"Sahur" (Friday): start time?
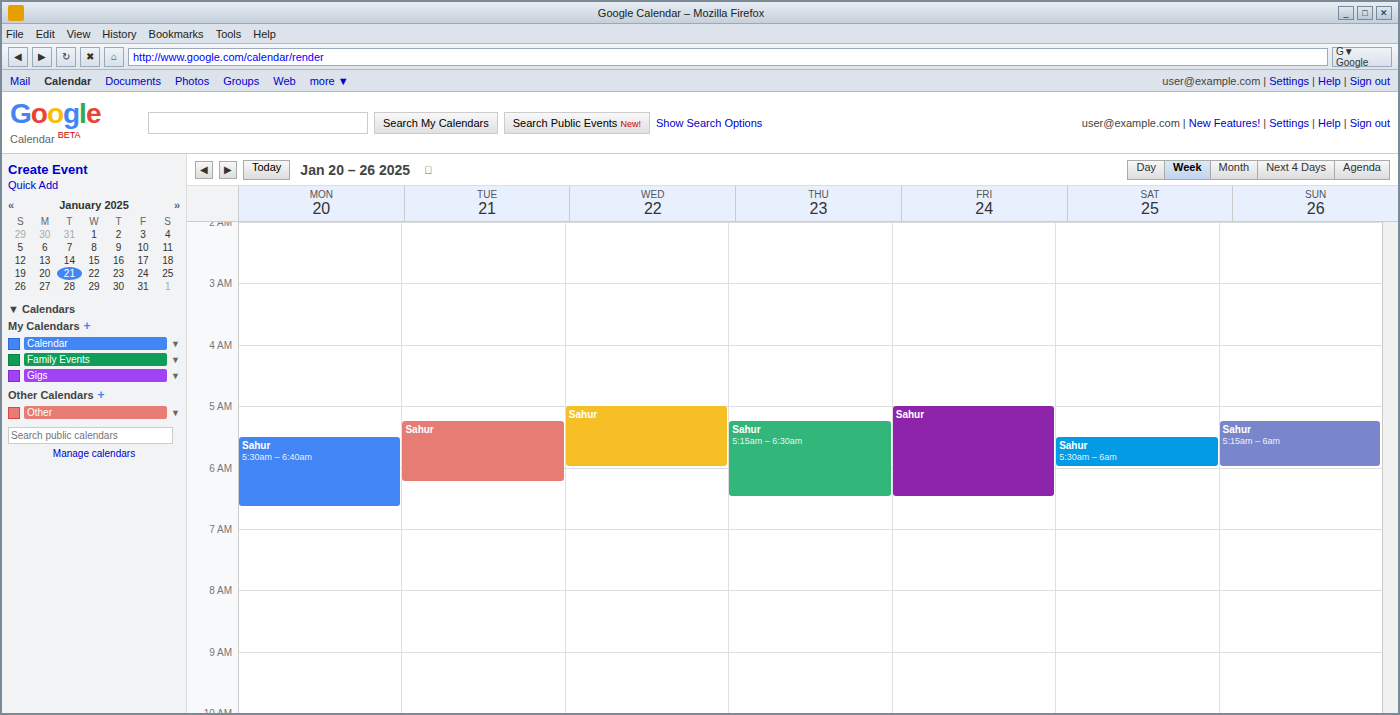
5:00 AM